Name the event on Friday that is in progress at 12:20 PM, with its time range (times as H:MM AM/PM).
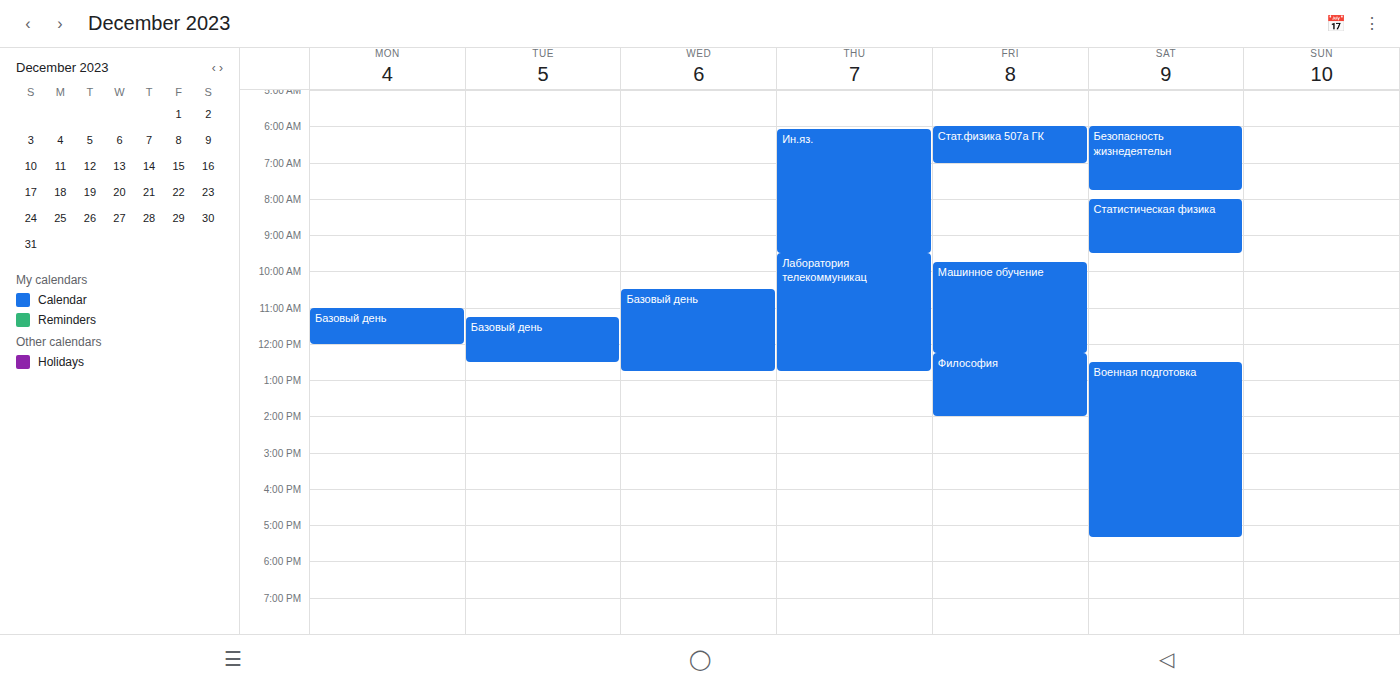
"Философия", 12:15 PM to 2:00 PM